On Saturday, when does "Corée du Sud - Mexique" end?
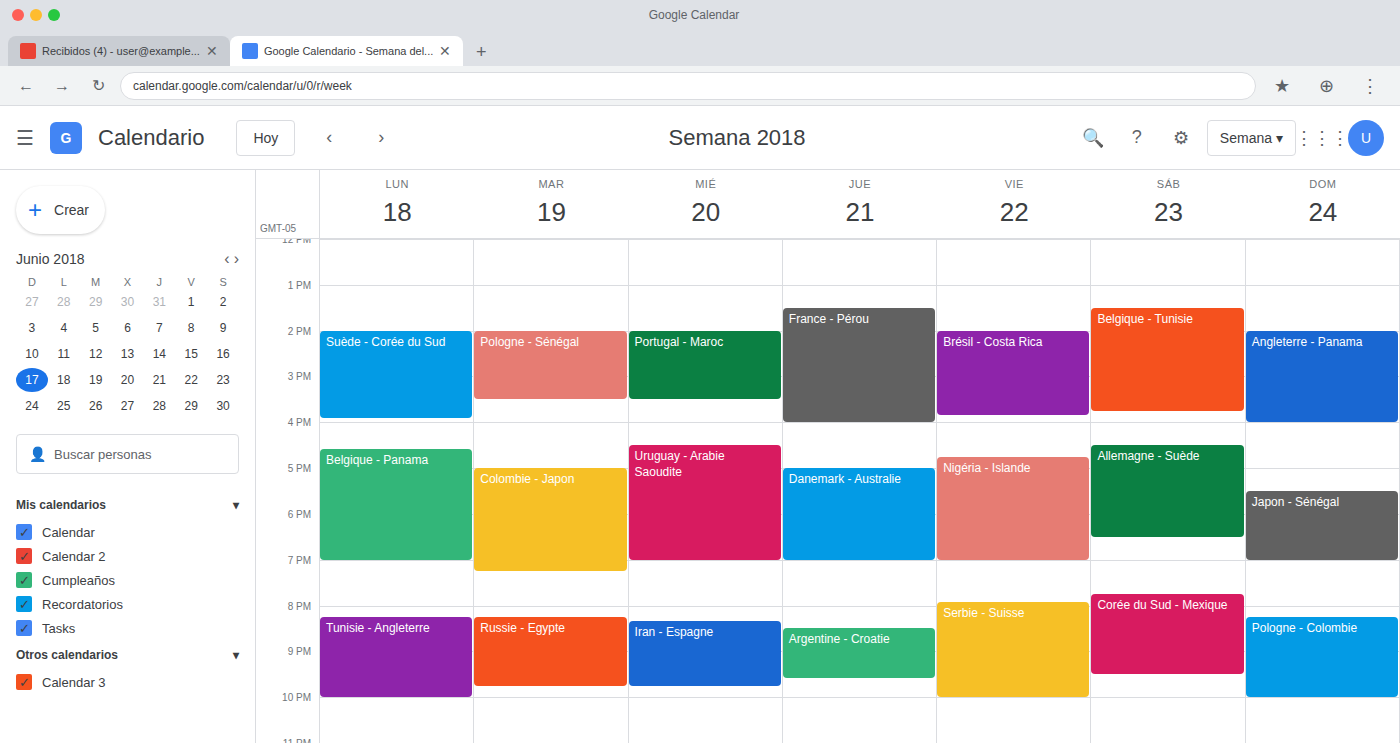
9:30 PM